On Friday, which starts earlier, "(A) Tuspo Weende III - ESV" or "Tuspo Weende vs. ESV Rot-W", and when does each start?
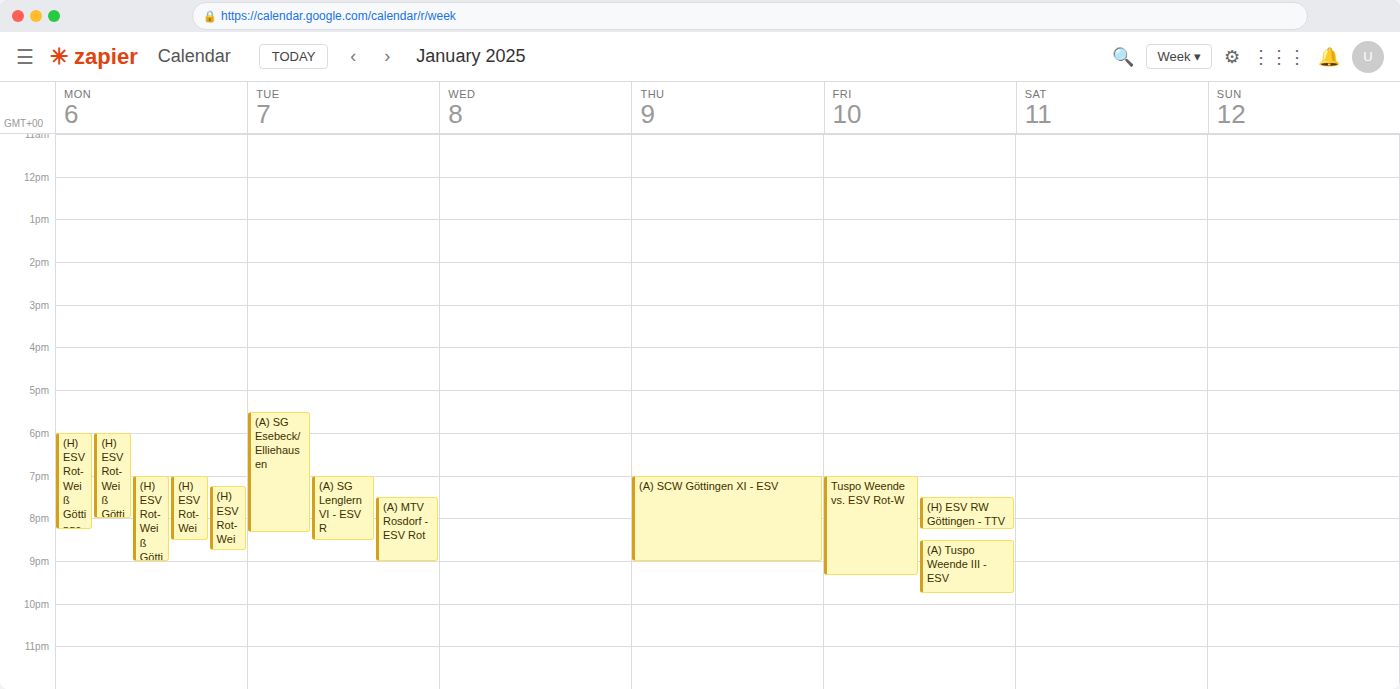
"Tuspo Weende vs. ESV Rot-W" 7:00 PM; "(A) Tuspo Weende III - ESV" 8:30 PM.